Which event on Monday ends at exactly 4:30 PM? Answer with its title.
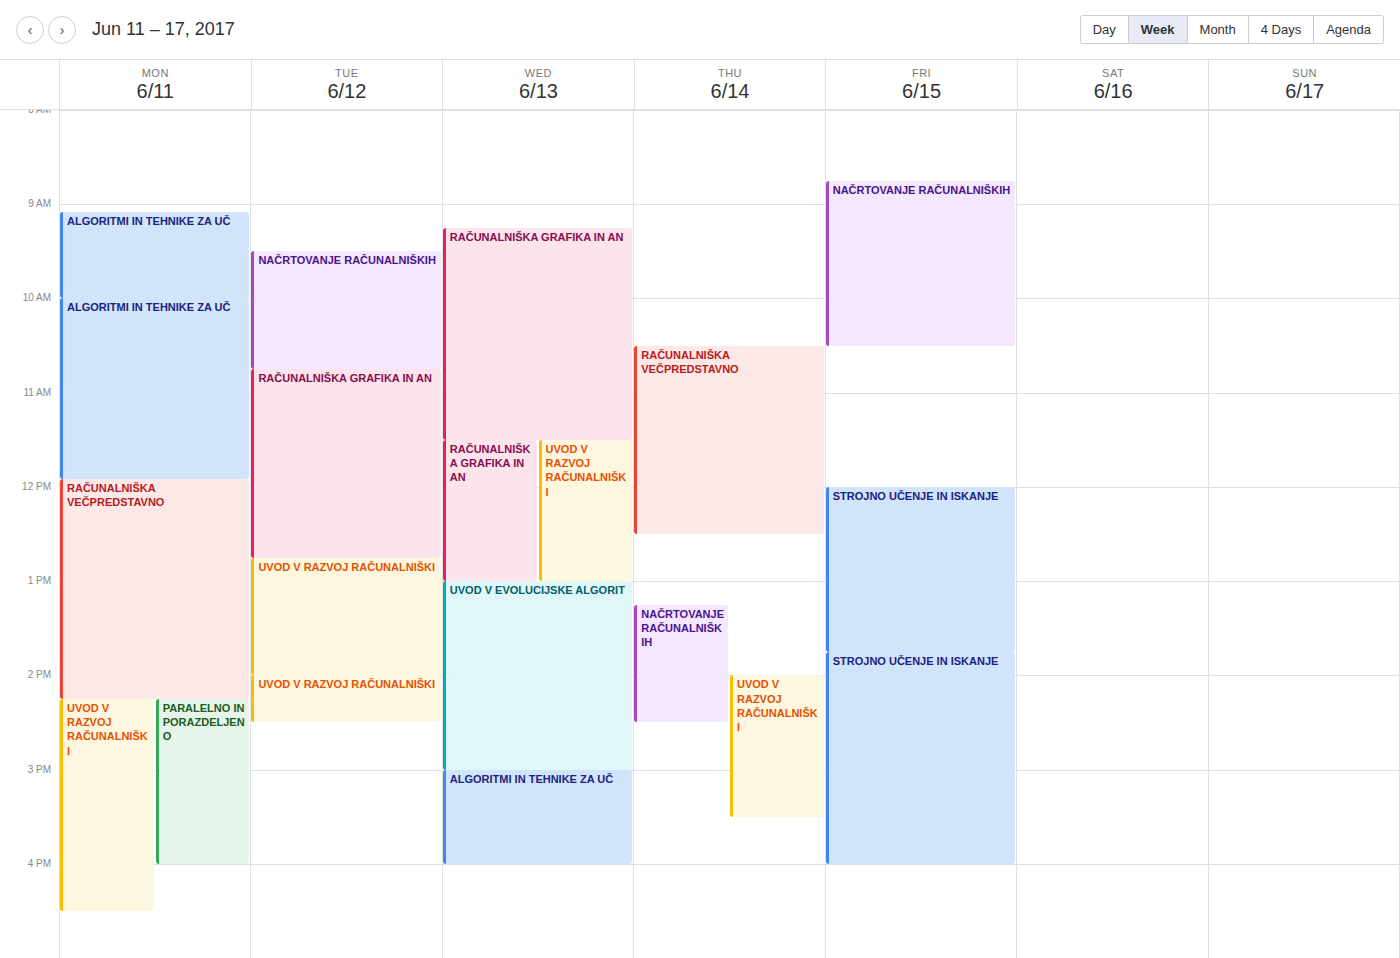
"UVOD V RAZVOJ RAČUNALNIŠKI"